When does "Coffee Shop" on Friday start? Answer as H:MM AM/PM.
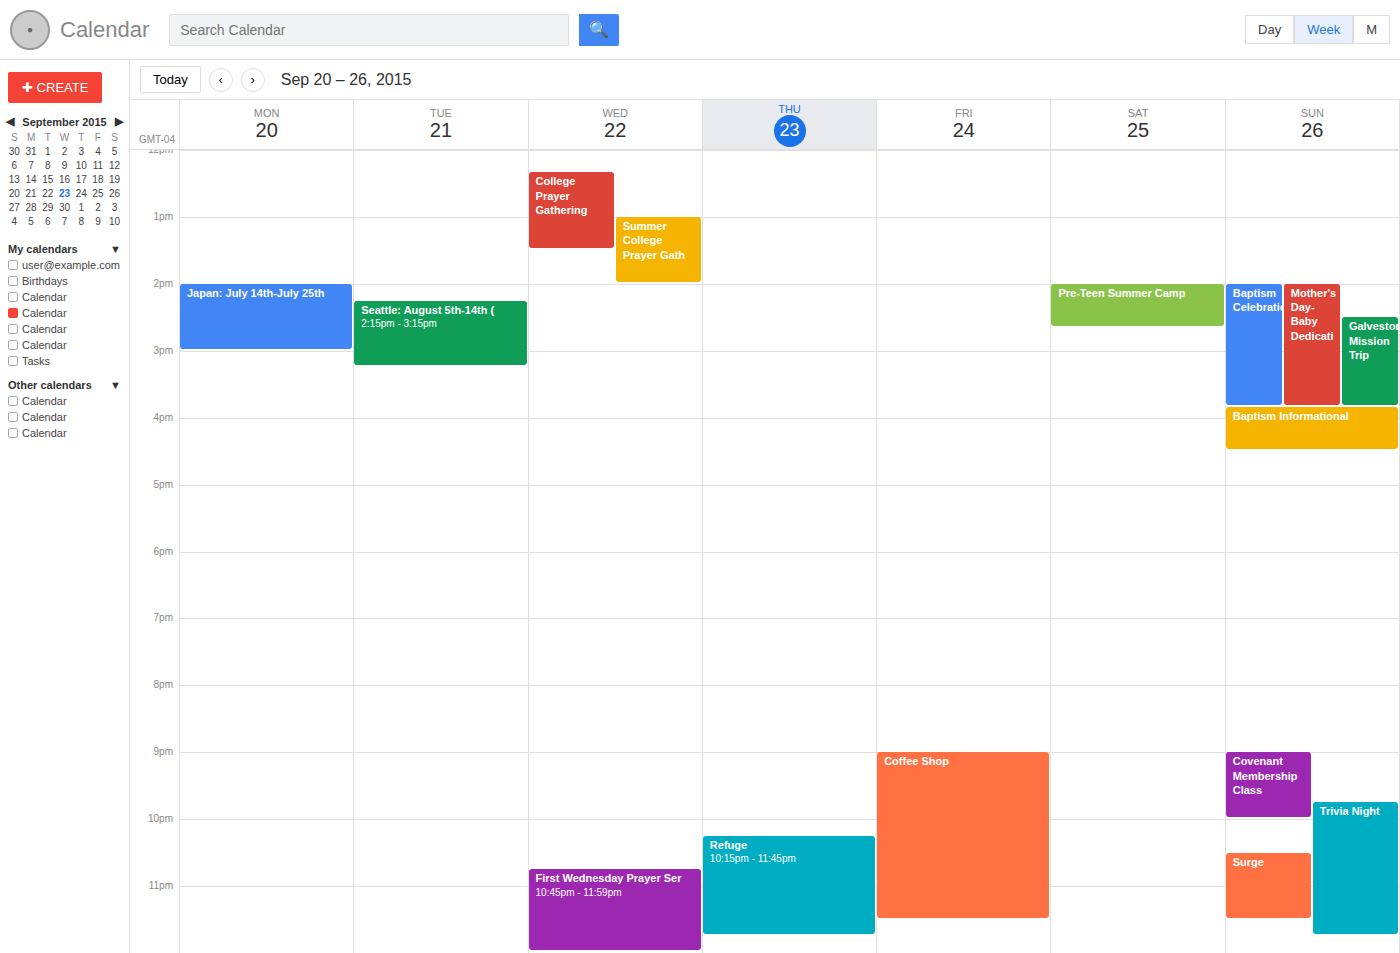
9:00 PM